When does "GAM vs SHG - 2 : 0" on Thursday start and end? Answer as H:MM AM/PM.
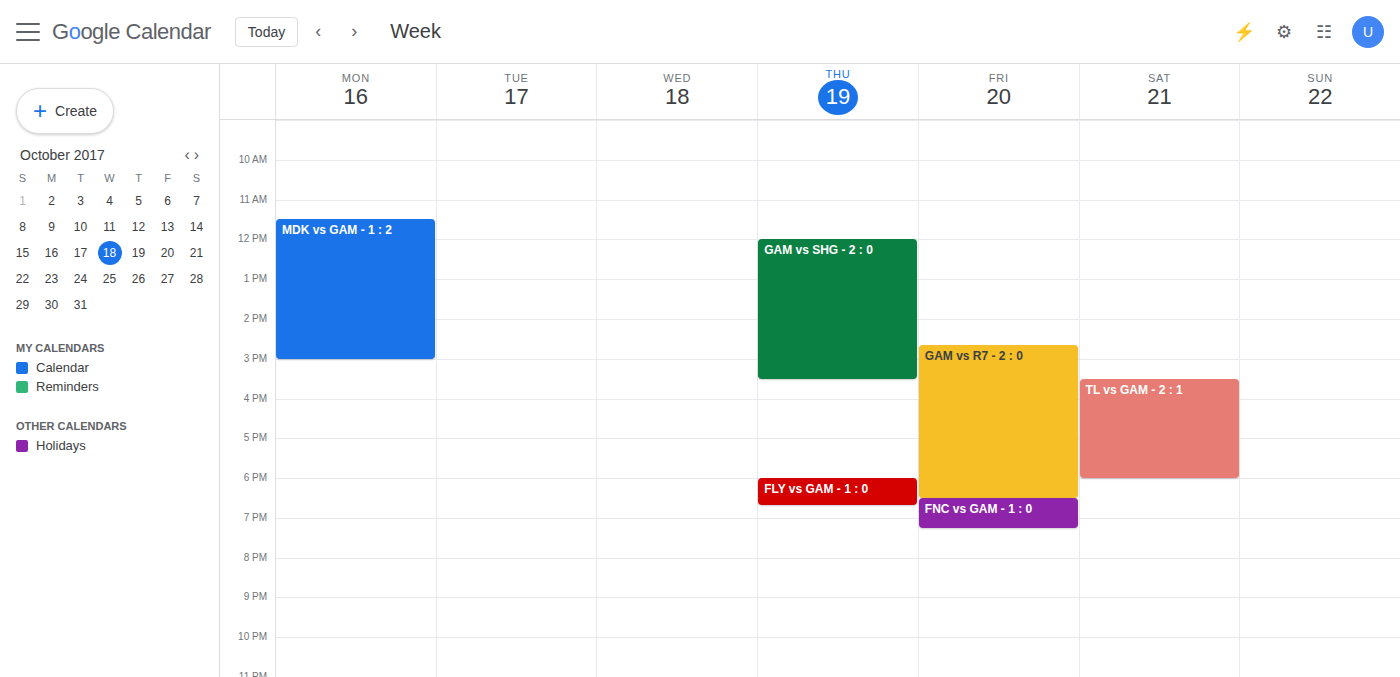
12:00 PM to 3:30 PM